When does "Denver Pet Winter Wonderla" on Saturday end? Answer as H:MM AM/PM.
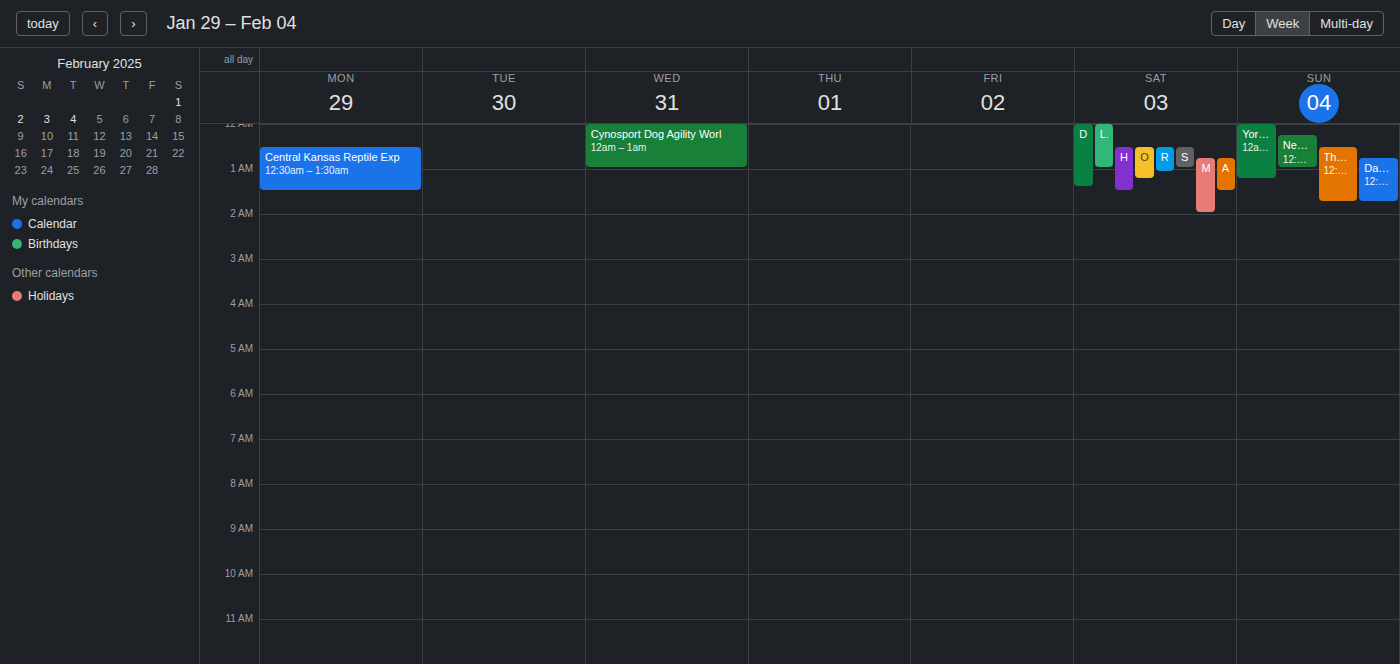
1:25 AM